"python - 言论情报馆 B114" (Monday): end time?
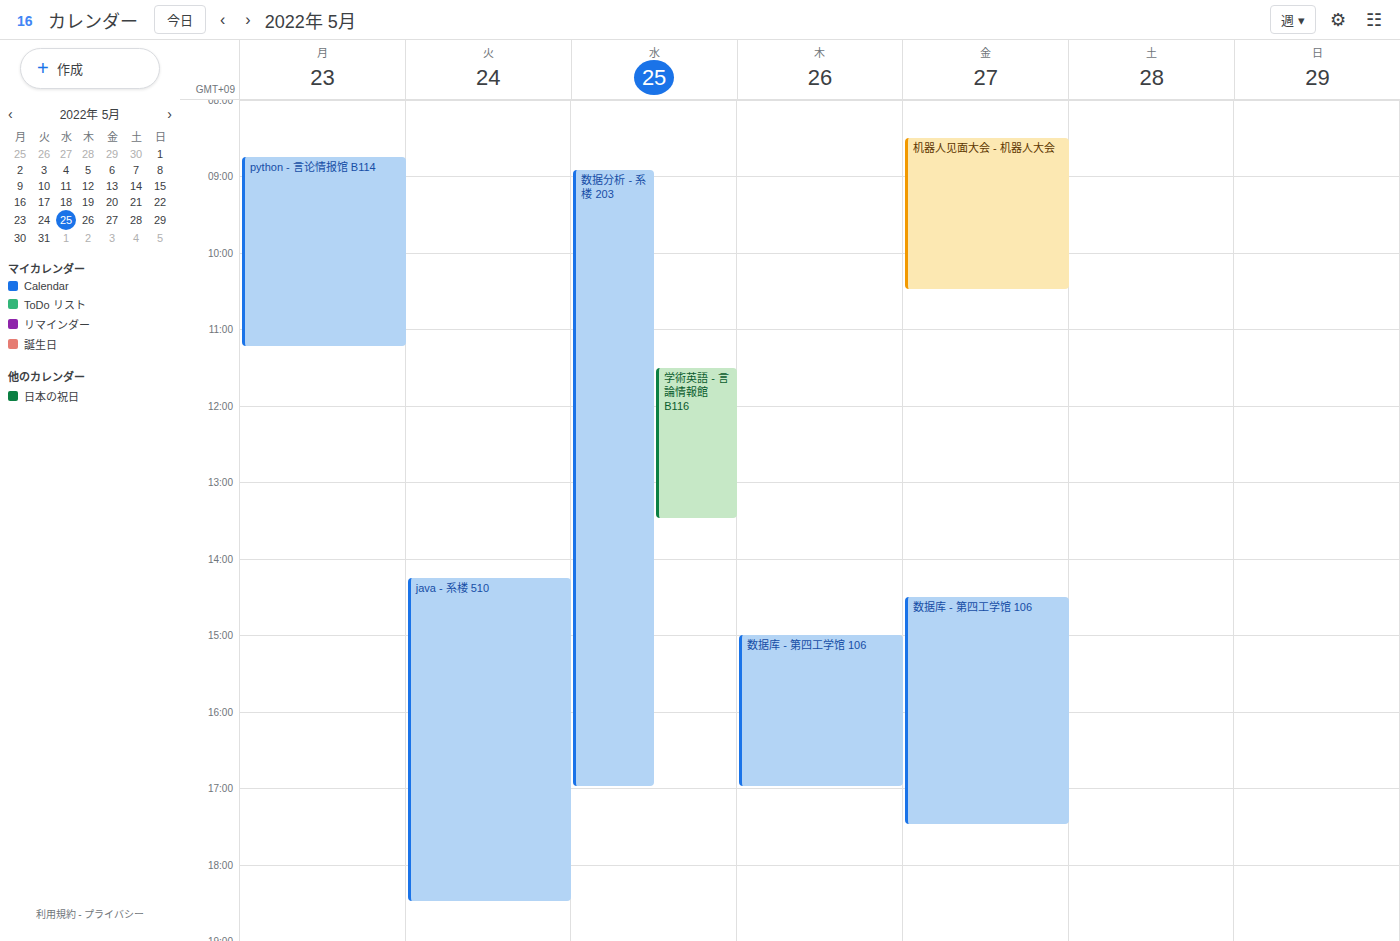
11:15 AM